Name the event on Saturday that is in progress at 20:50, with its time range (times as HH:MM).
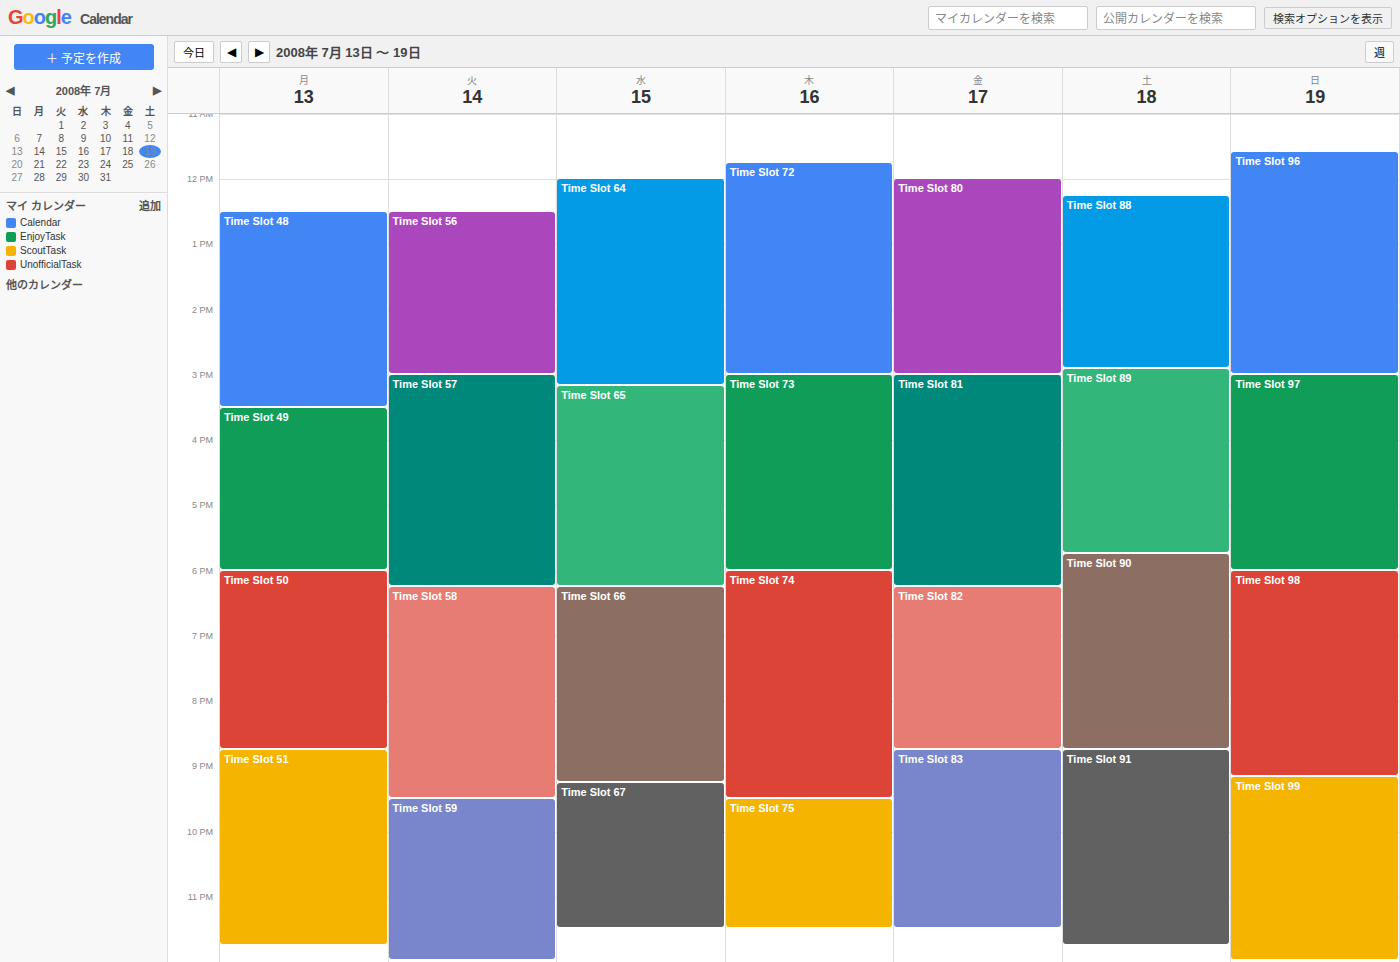
"Time Slot 91", 20:45 to 23:45